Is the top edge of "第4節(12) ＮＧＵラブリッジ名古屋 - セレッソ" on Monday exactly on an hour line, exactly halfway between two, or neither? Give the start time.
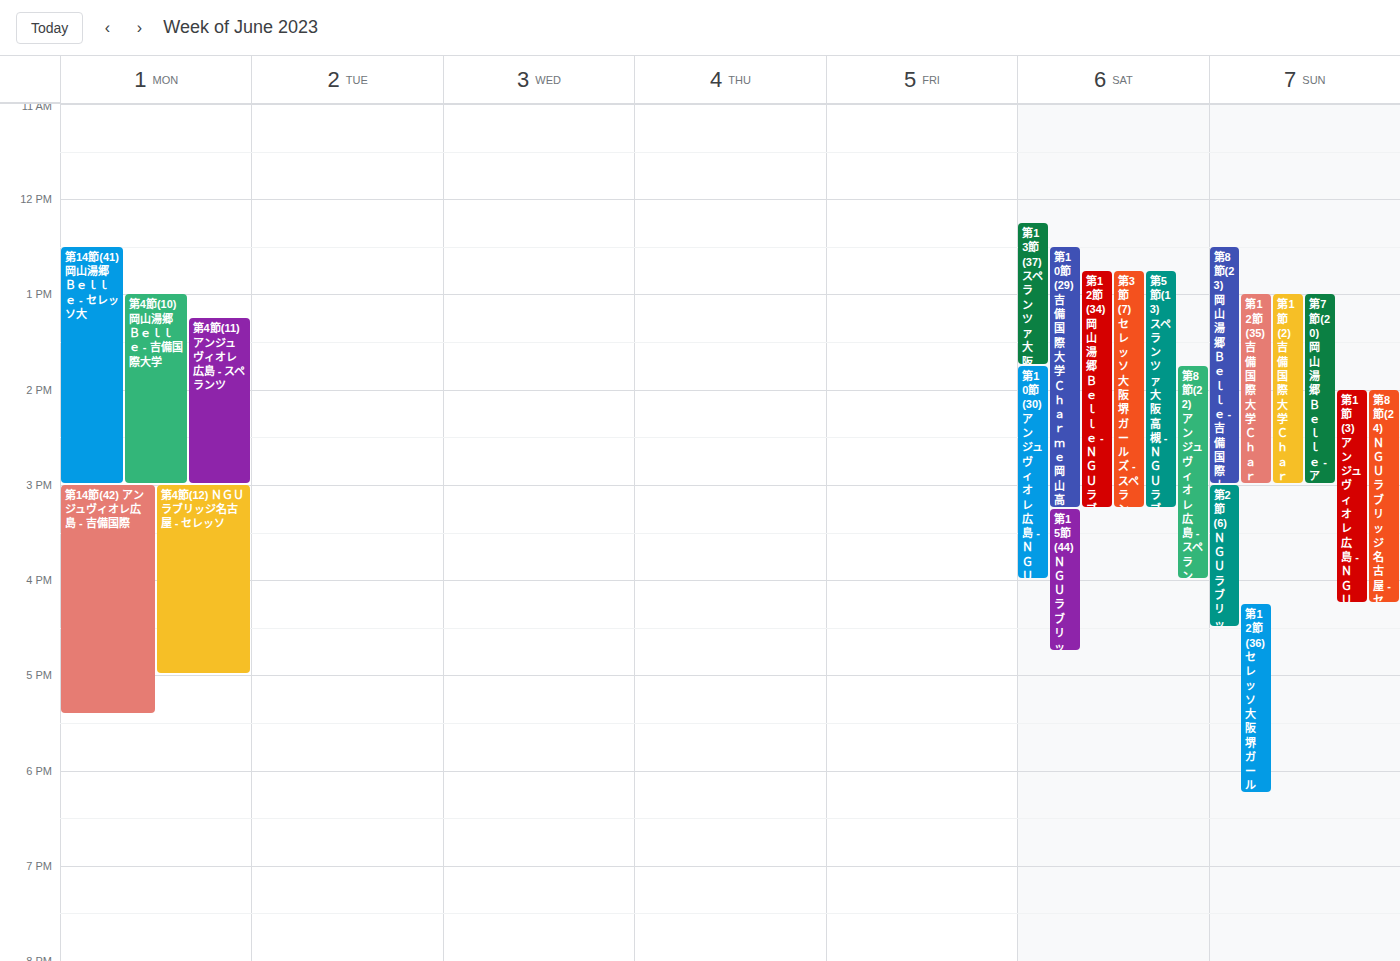
3:00 PM -- exactly on the 3 PM line.